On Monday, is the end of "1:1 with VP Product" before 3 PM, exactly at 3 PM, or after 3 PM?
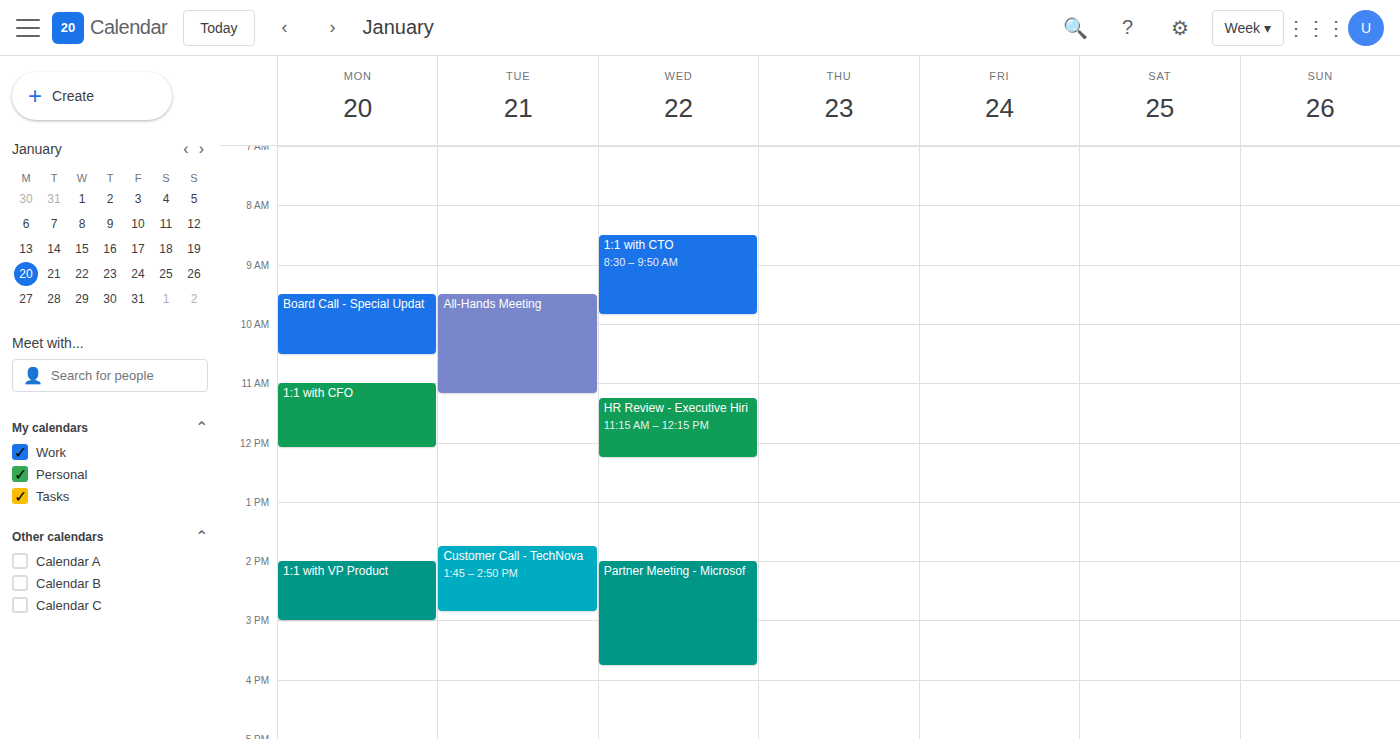
3:00 PM -- exactly at 3 PM, on the 3 PM line.